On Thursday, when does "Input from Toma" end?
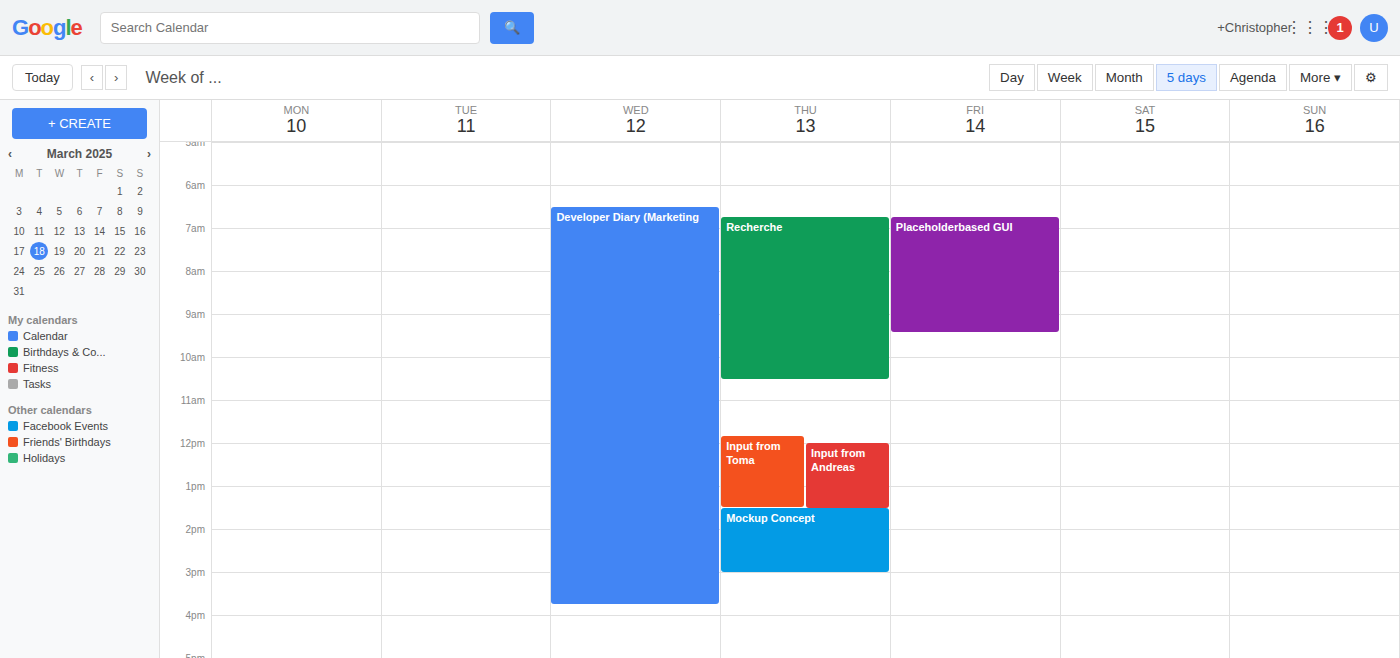
1:30 PM